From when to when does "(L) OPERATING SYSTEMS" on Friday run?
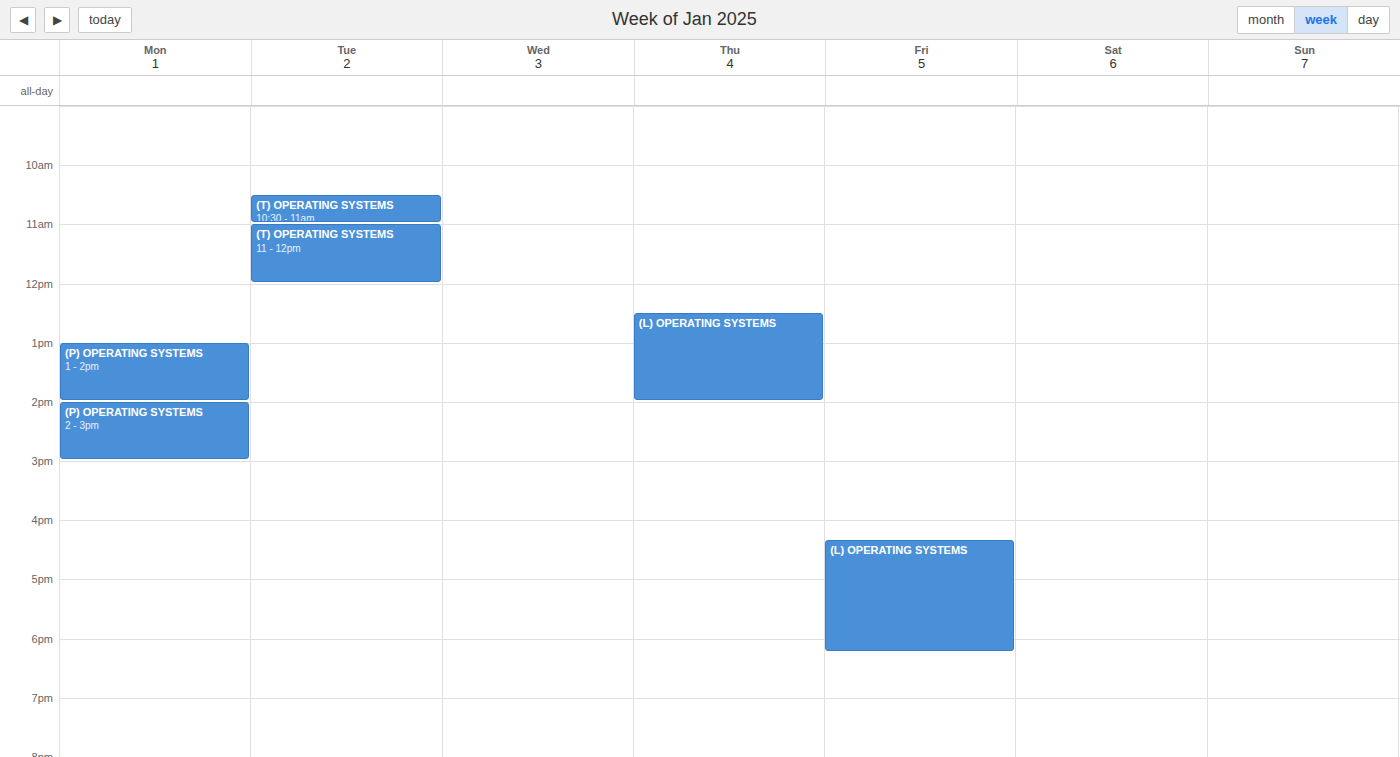
4:20 PM to 6:15 PM